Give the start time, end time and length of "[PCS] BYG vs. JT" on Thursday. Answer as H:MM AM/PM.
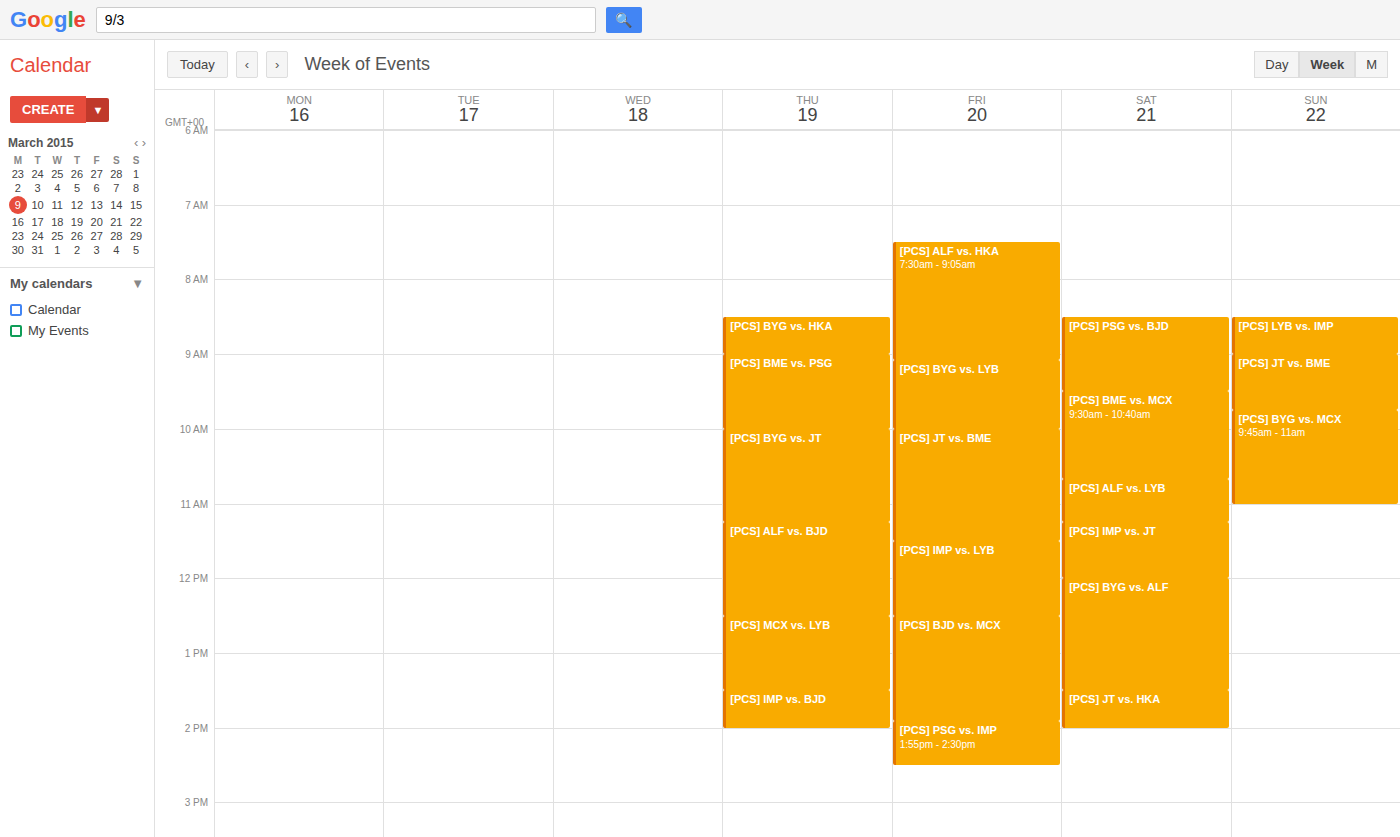
10:00 AM to 11:15 AM, 1 hour 15 minutes